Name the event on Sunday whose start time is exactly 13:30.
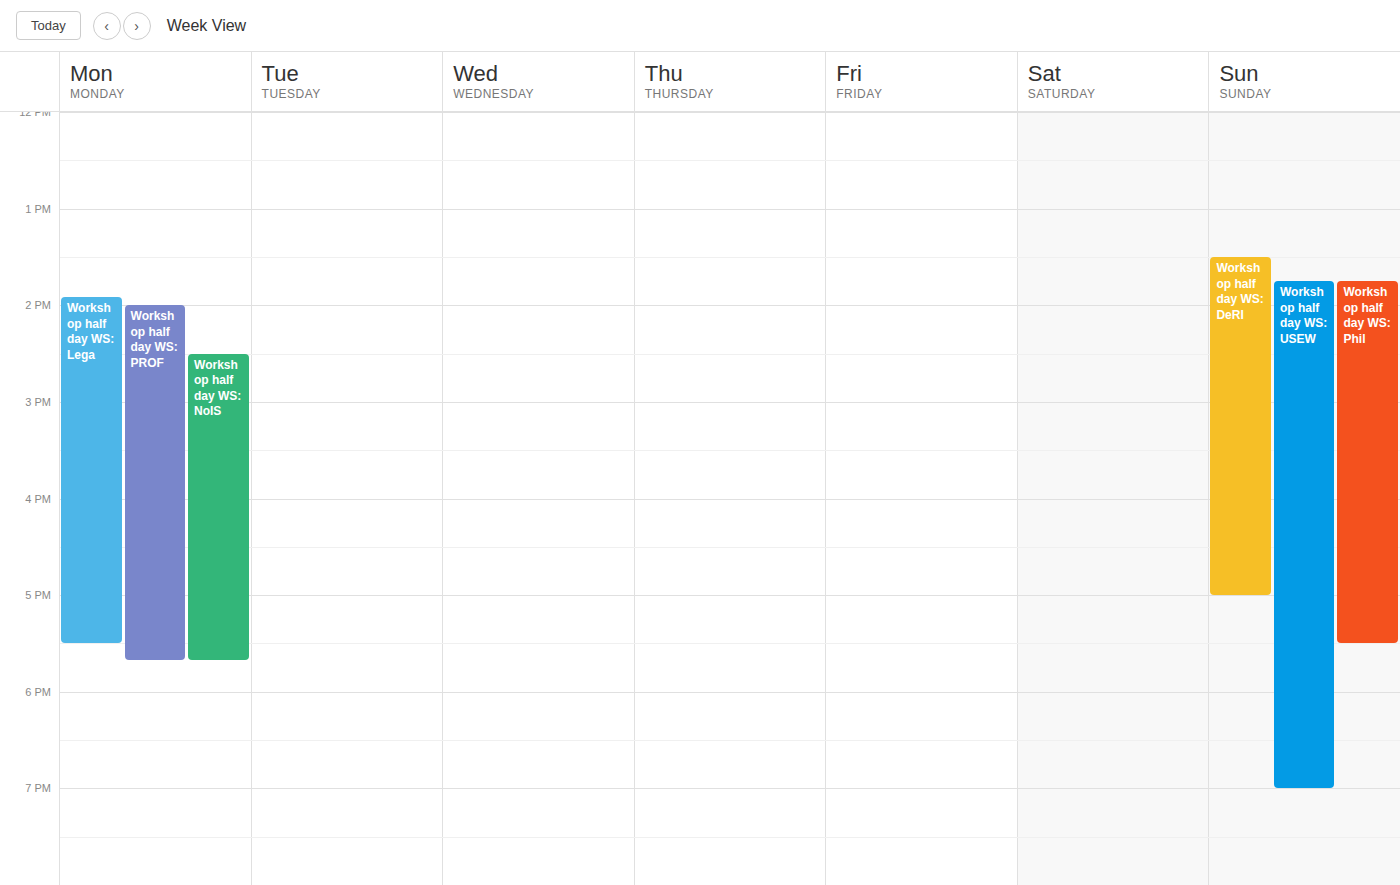
"Workshop half day WS: DeRI"